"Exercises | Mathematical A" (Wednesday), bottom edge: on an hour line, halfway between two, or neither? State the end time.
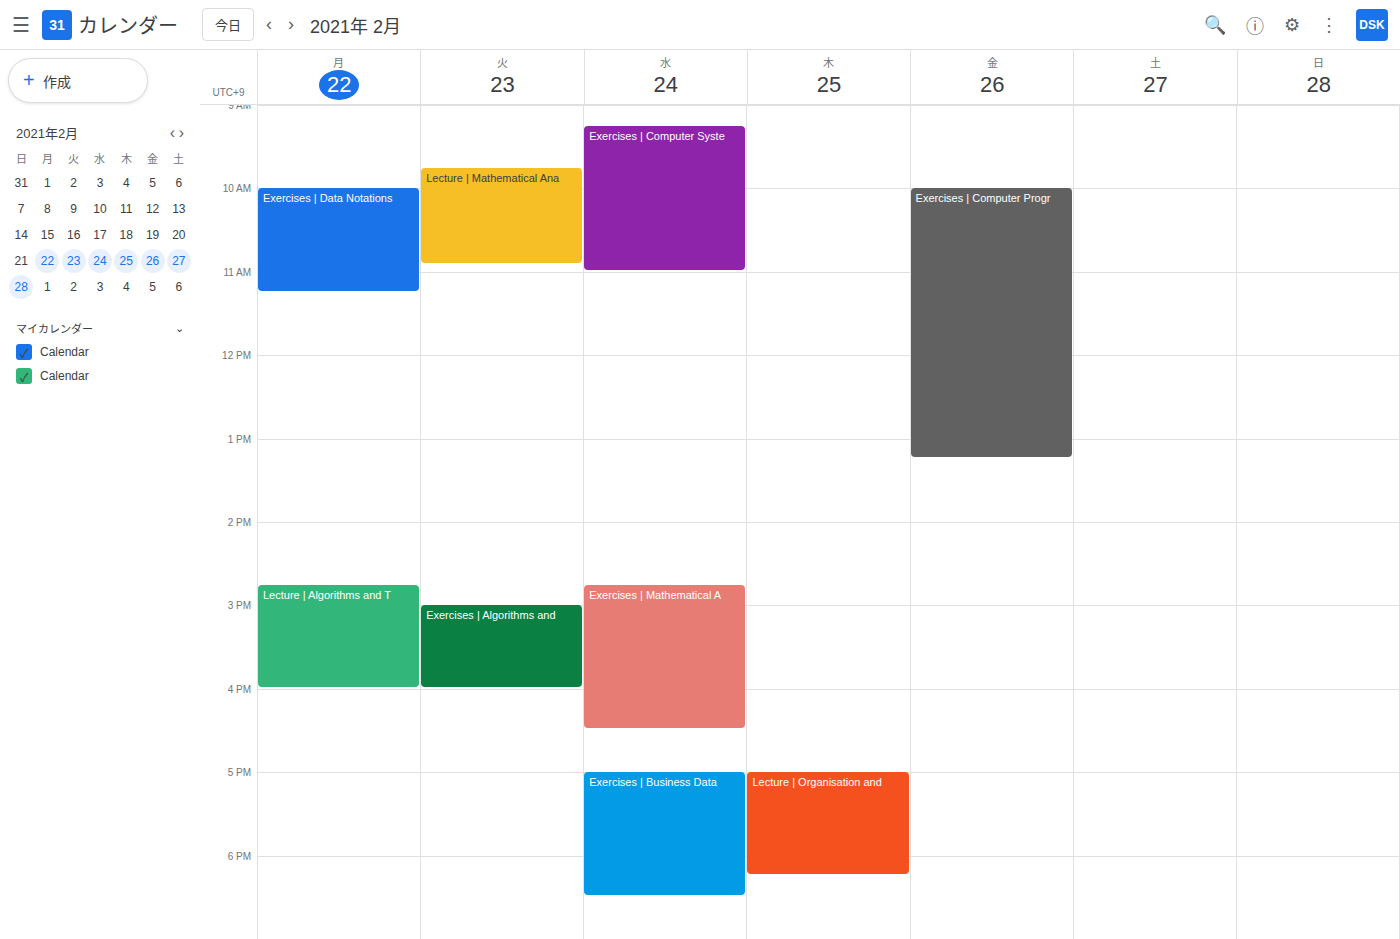
16:30 -- halfway between the 16:00 and 17:00 lines.